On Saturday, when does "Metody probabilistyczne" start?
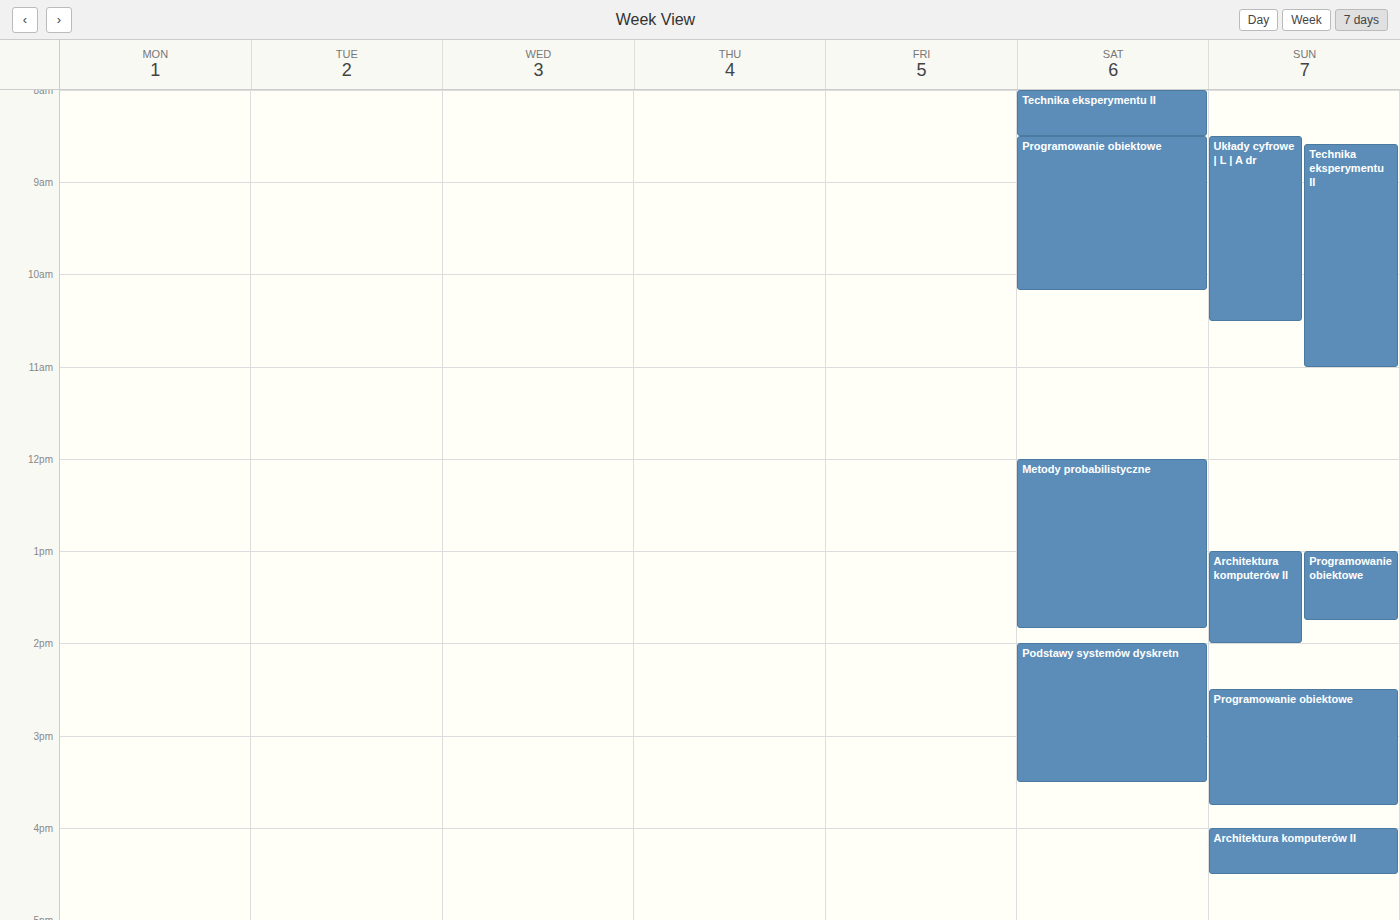
12:00